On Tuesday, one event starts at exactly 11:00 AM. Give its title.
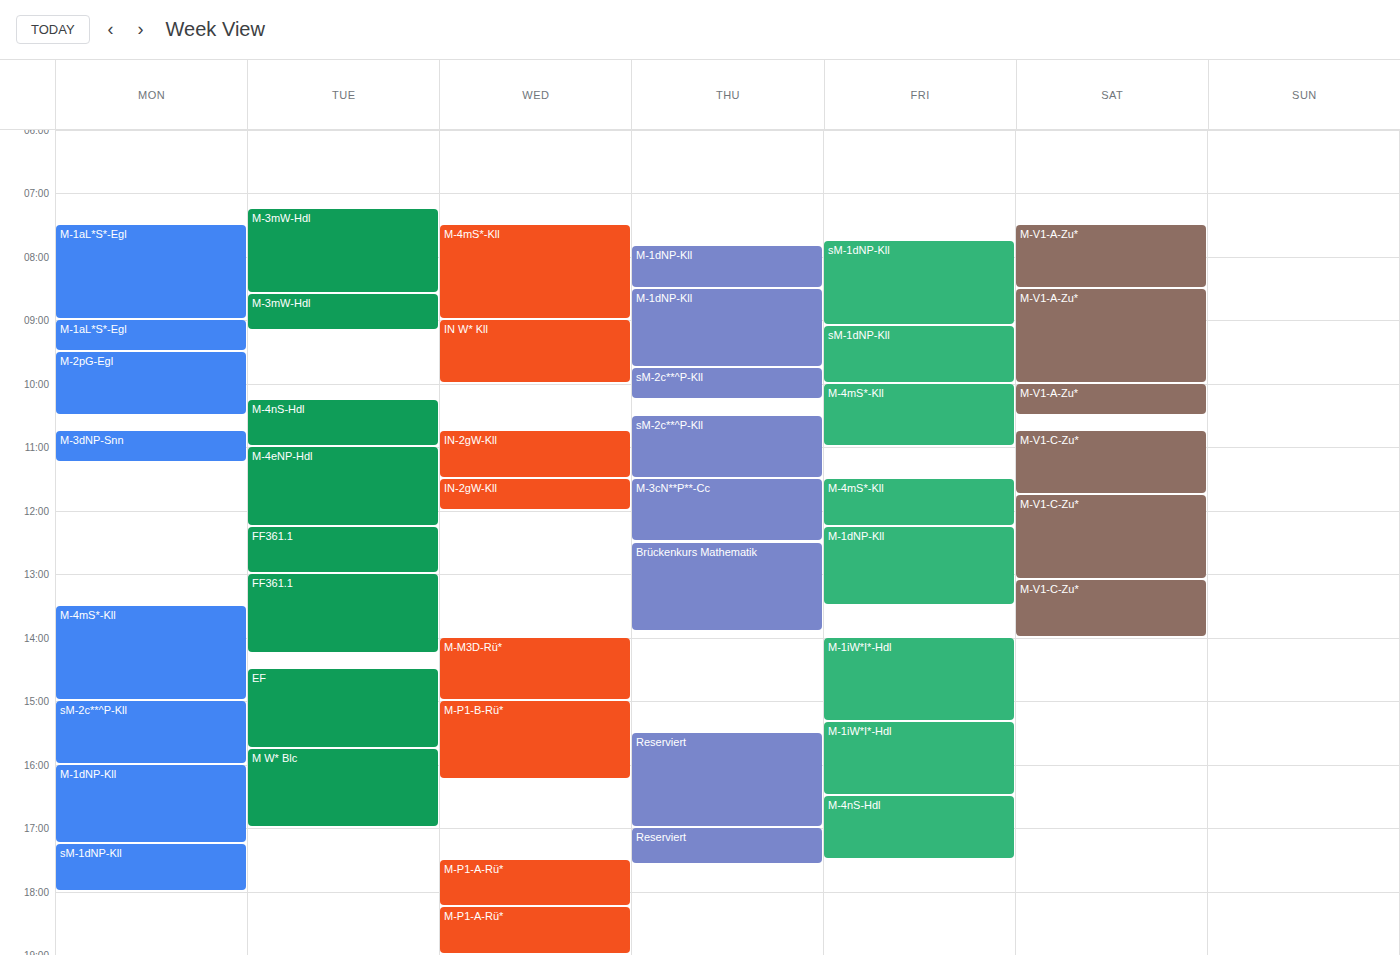
"M-4eNP-Hdl"